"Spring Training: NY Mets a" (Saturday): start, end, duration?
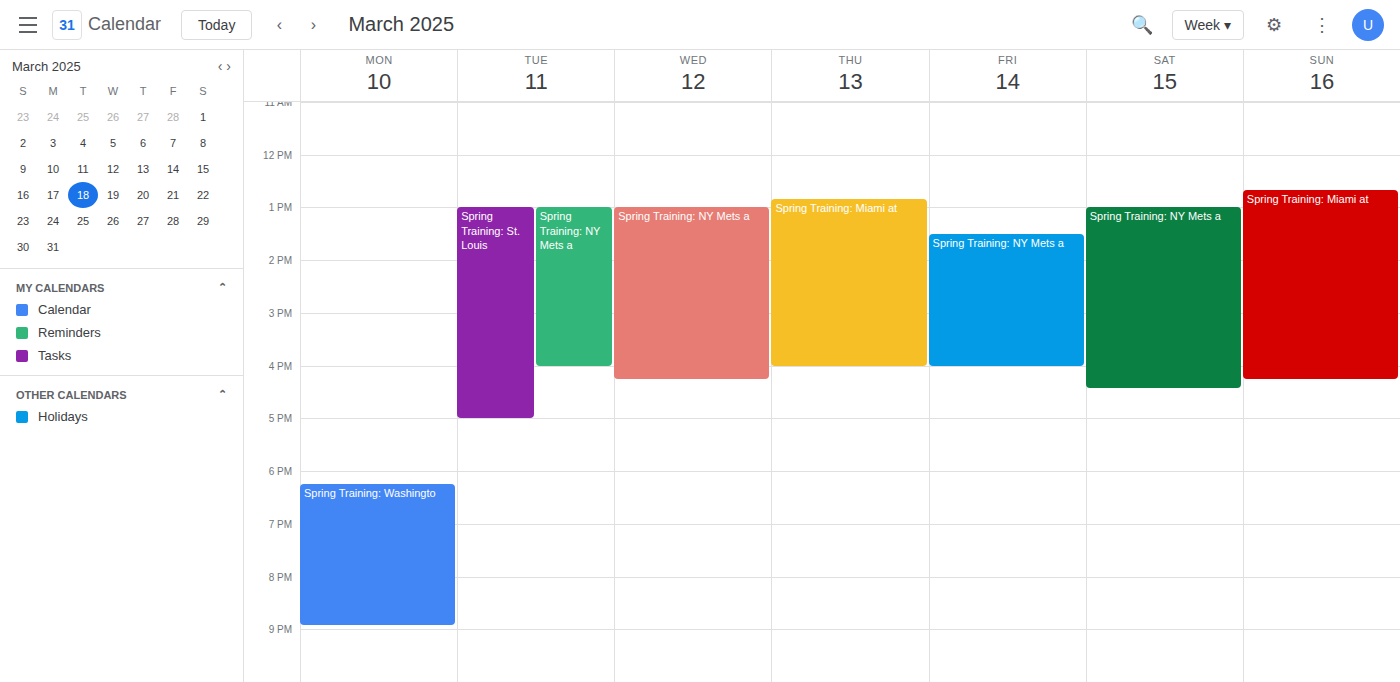
1:00 PM to 4:25 PM, 3 hours 25 minutes